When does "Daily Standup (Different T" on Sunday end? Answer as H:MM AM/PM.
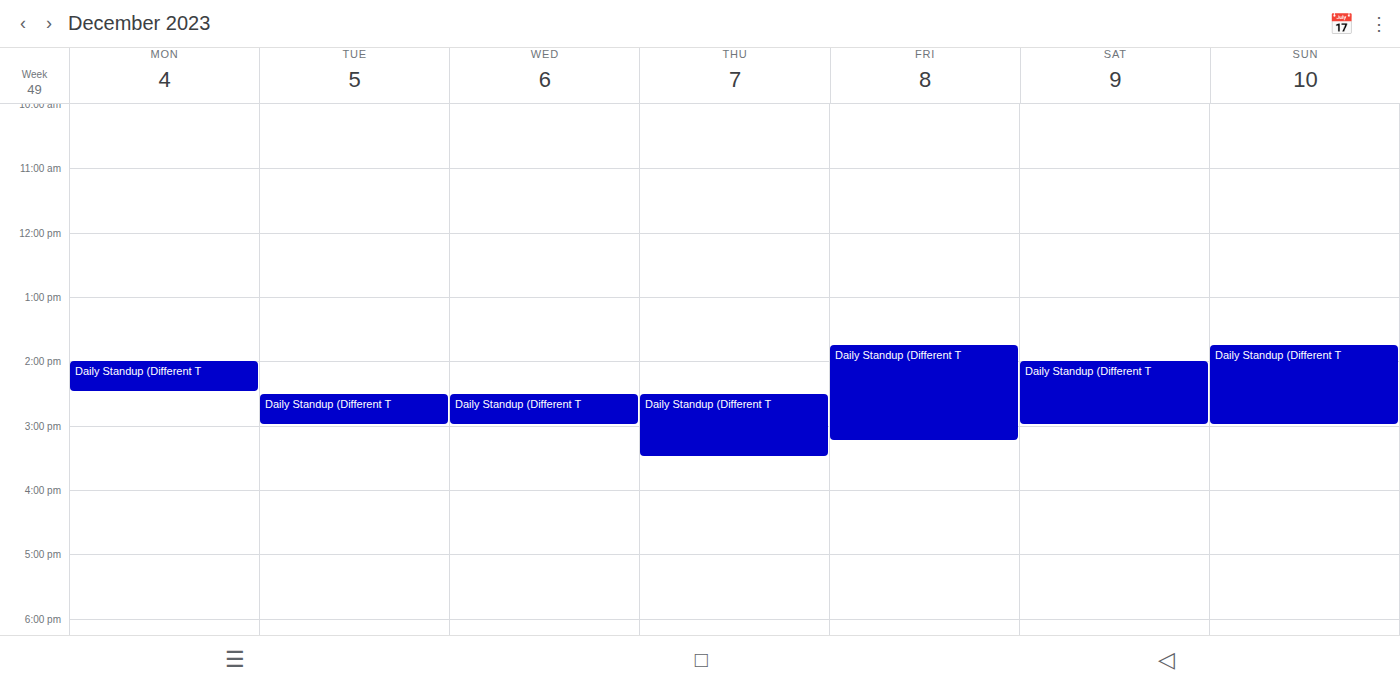
3:00 PM